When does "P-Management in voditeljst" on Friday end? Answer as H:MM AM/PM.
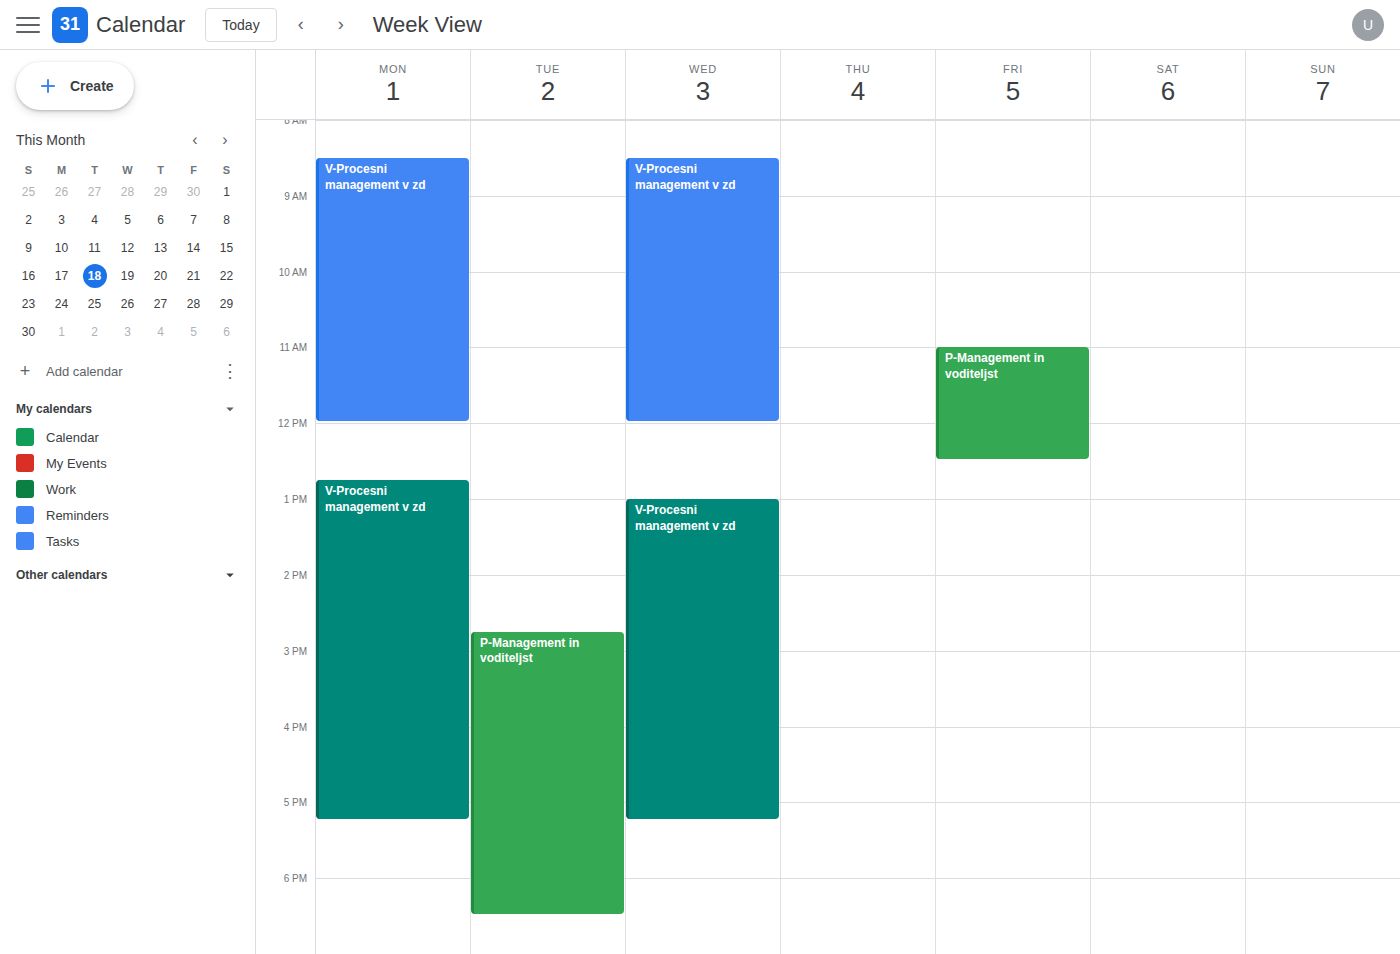
12:30 PM